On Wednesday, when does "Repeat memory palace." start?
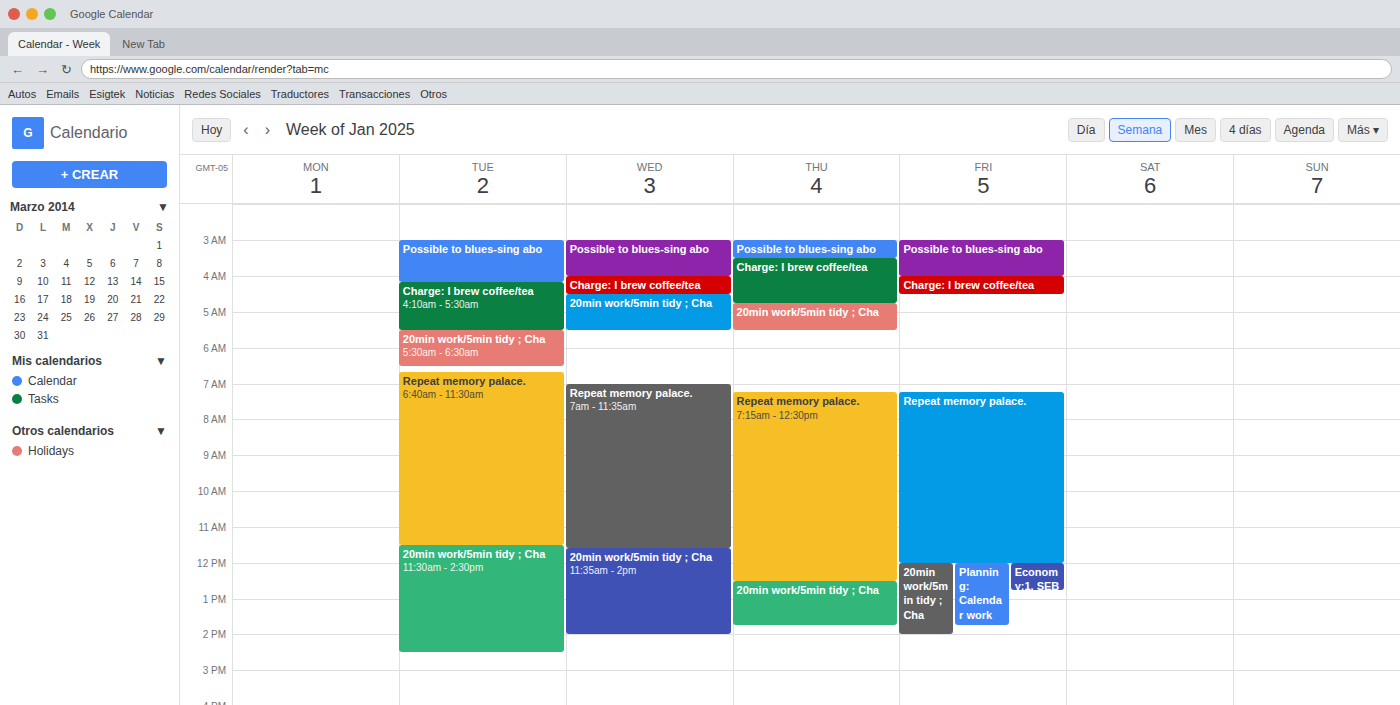
7:00 AM